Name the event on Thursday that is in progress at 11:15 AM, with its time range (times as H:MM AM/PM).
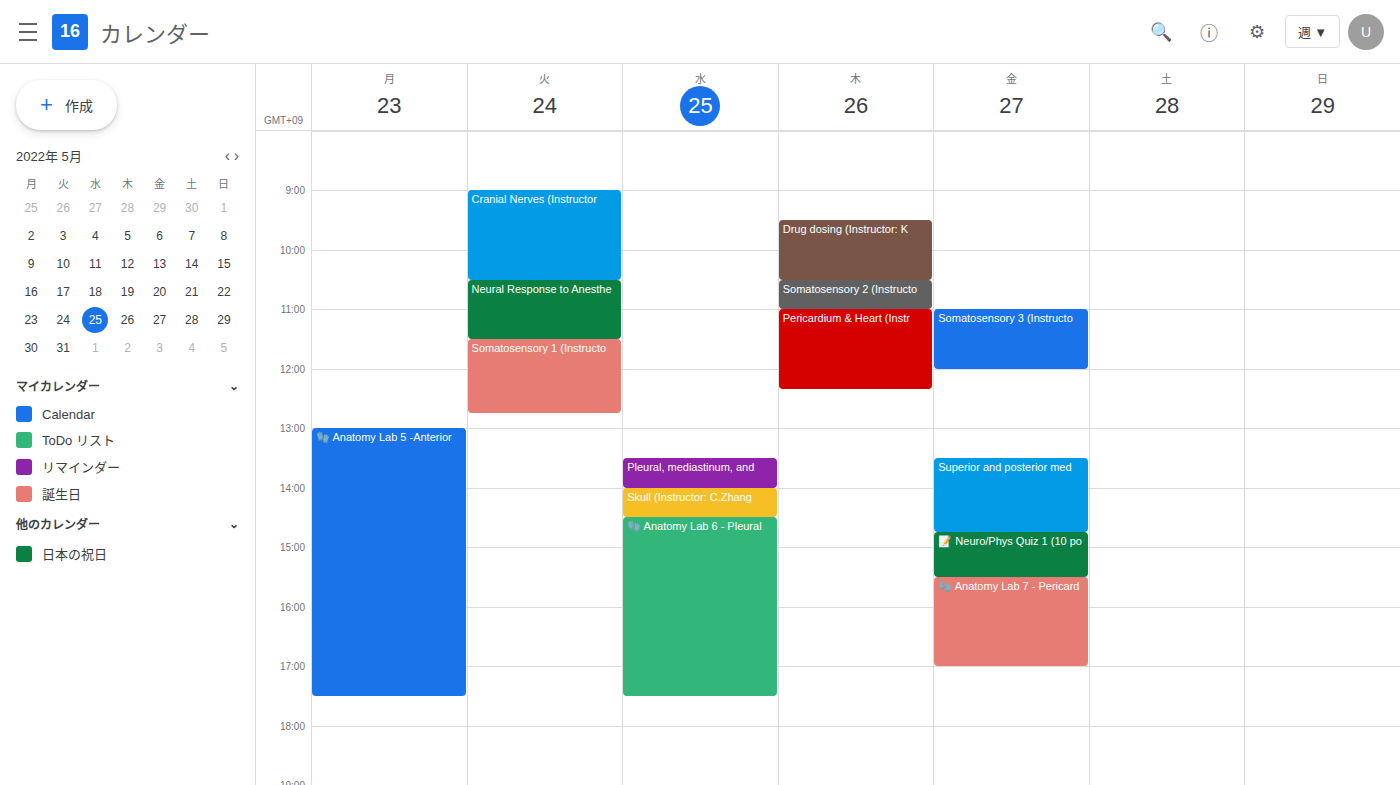
"Pericardium & Heart (Instr", 11:00 AM to 12:20 PM